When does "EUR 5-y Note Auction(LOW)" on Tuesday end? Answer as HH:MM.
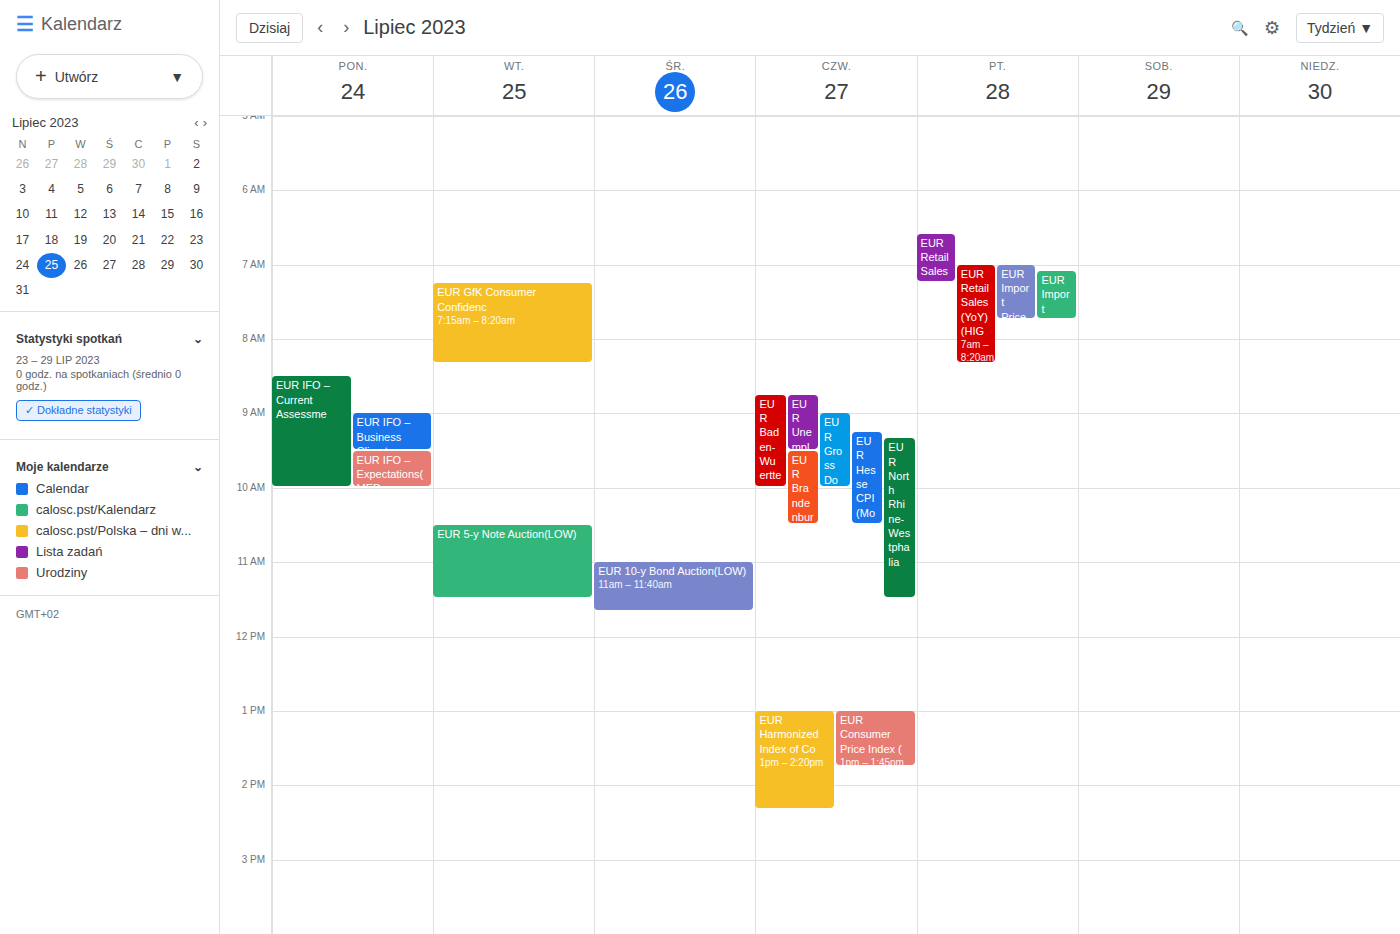
11:30